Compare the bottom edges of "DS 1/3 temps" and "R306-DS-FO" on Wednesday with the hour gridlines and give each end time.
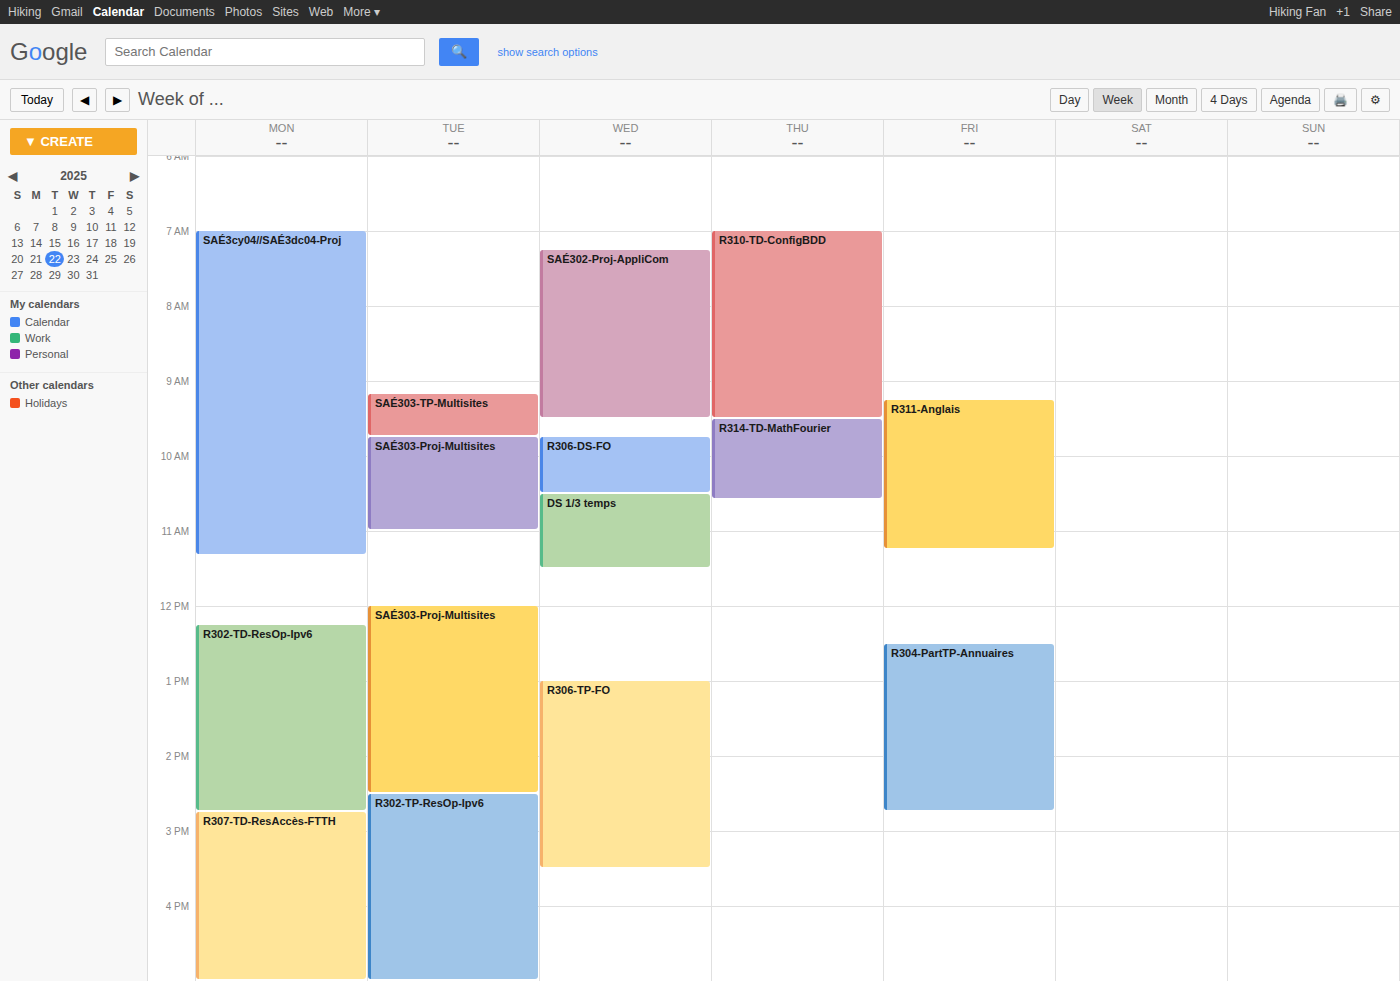
"DS 1/3 temps": 11:30 AM, halfway between the 11 AM and 12 PM lines. "R306-DS-FO": 10:30 AM, halfway between the 10 AM and 11 AM lines.